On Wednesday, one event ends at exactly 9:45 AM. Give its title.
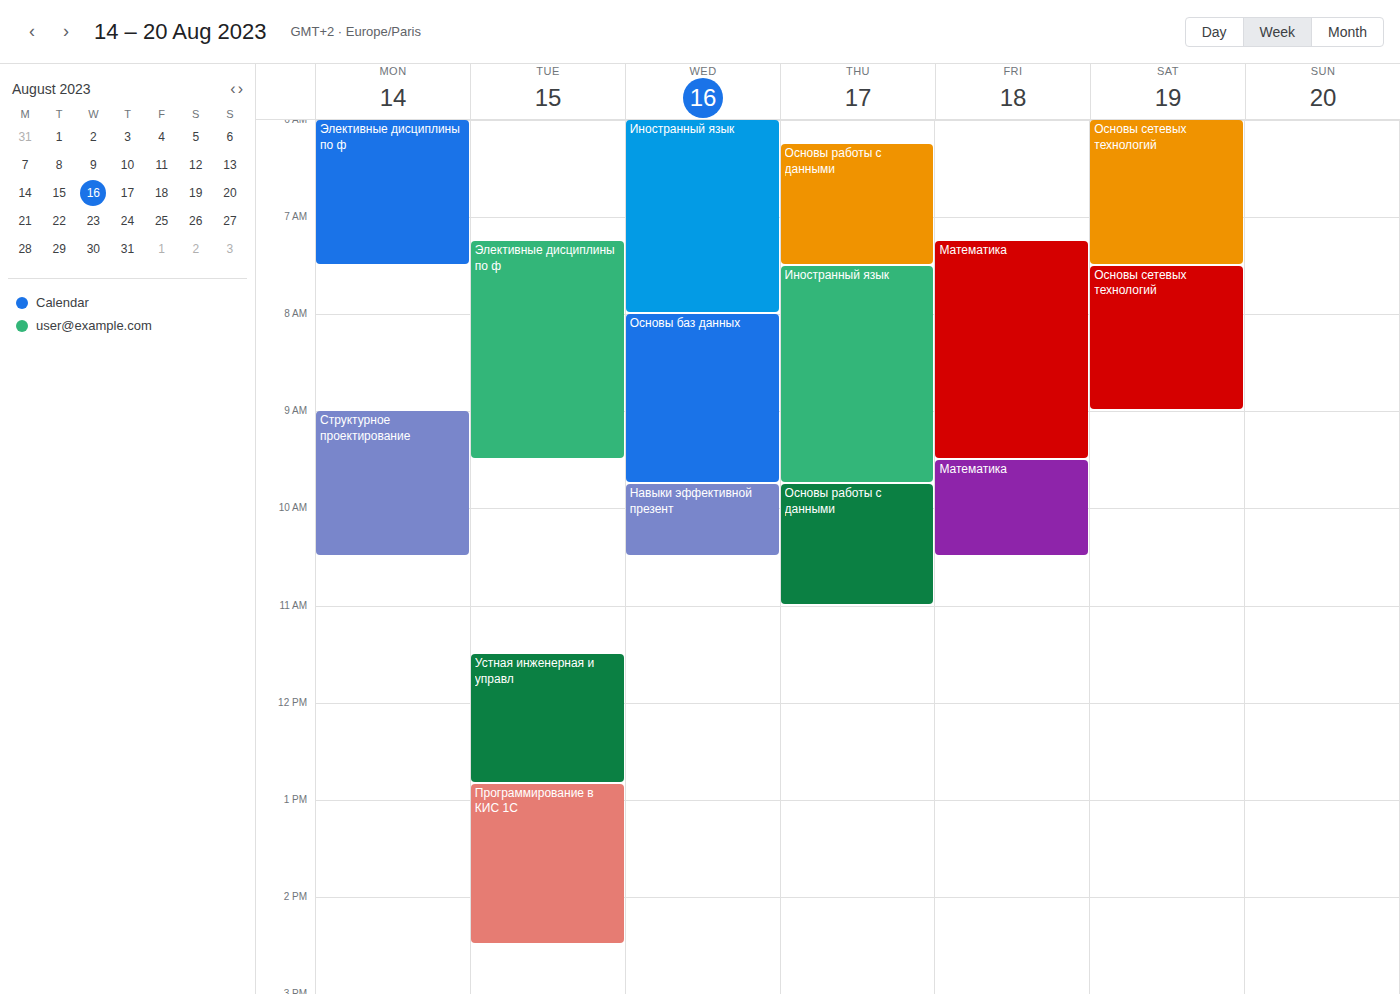
"Основы баз данных"